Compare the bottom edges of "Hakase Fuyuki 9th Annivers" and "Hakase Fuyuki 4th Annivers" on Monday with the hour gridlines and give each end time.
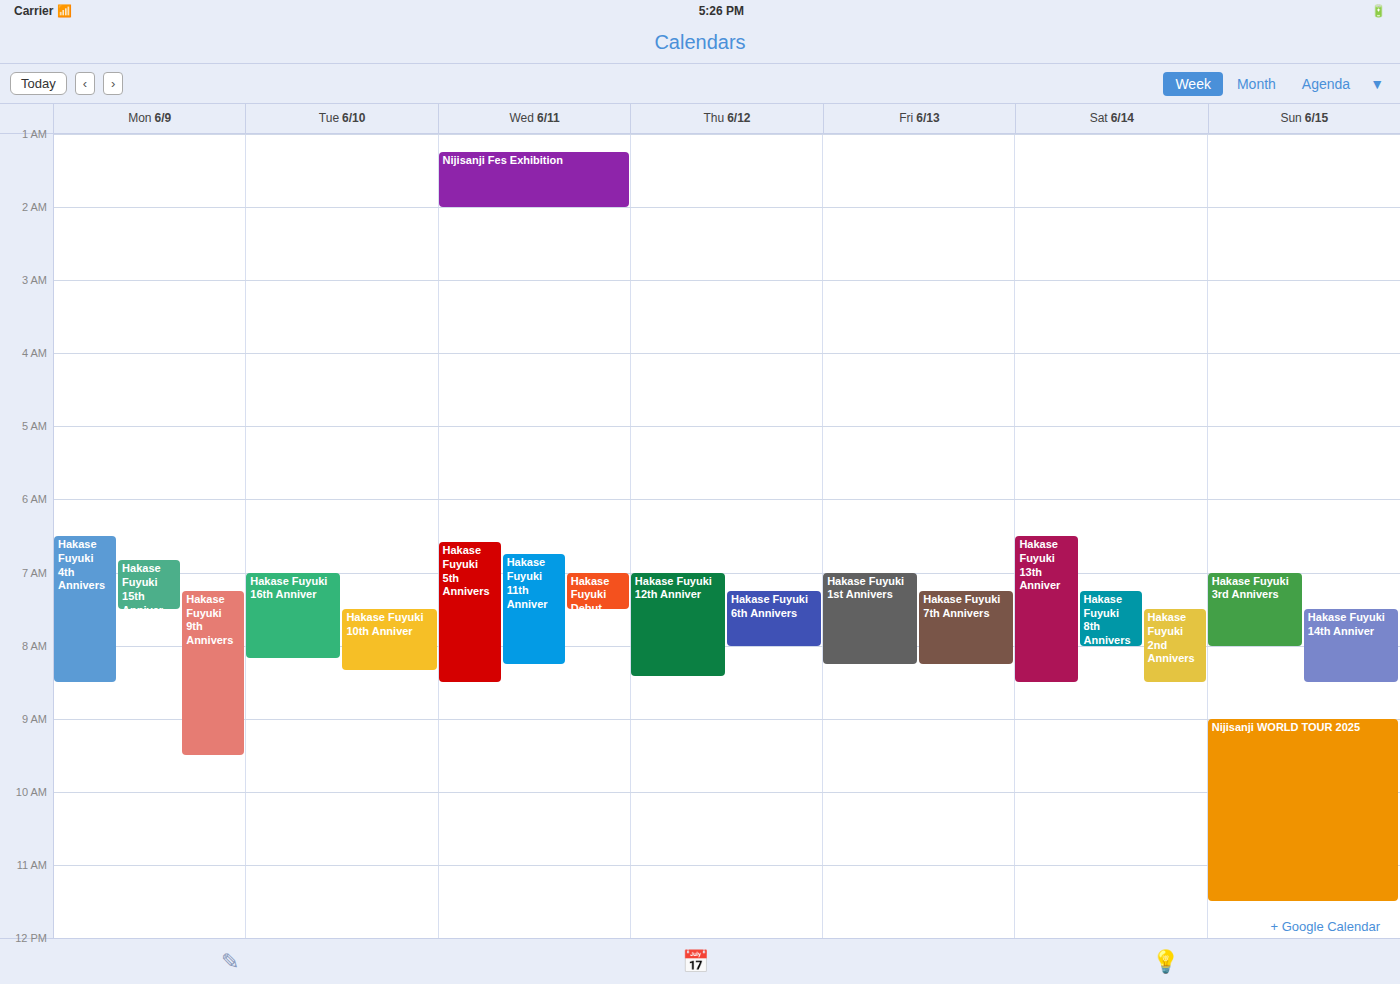
"Hakase Fuyuki 9th Annivers": 09:30, halfway between the 09:00 and 10:00 lines. "Hakase Fuyuki 4th Annivers": 08:30, halfway between the 08:00 and 09:00 lines.